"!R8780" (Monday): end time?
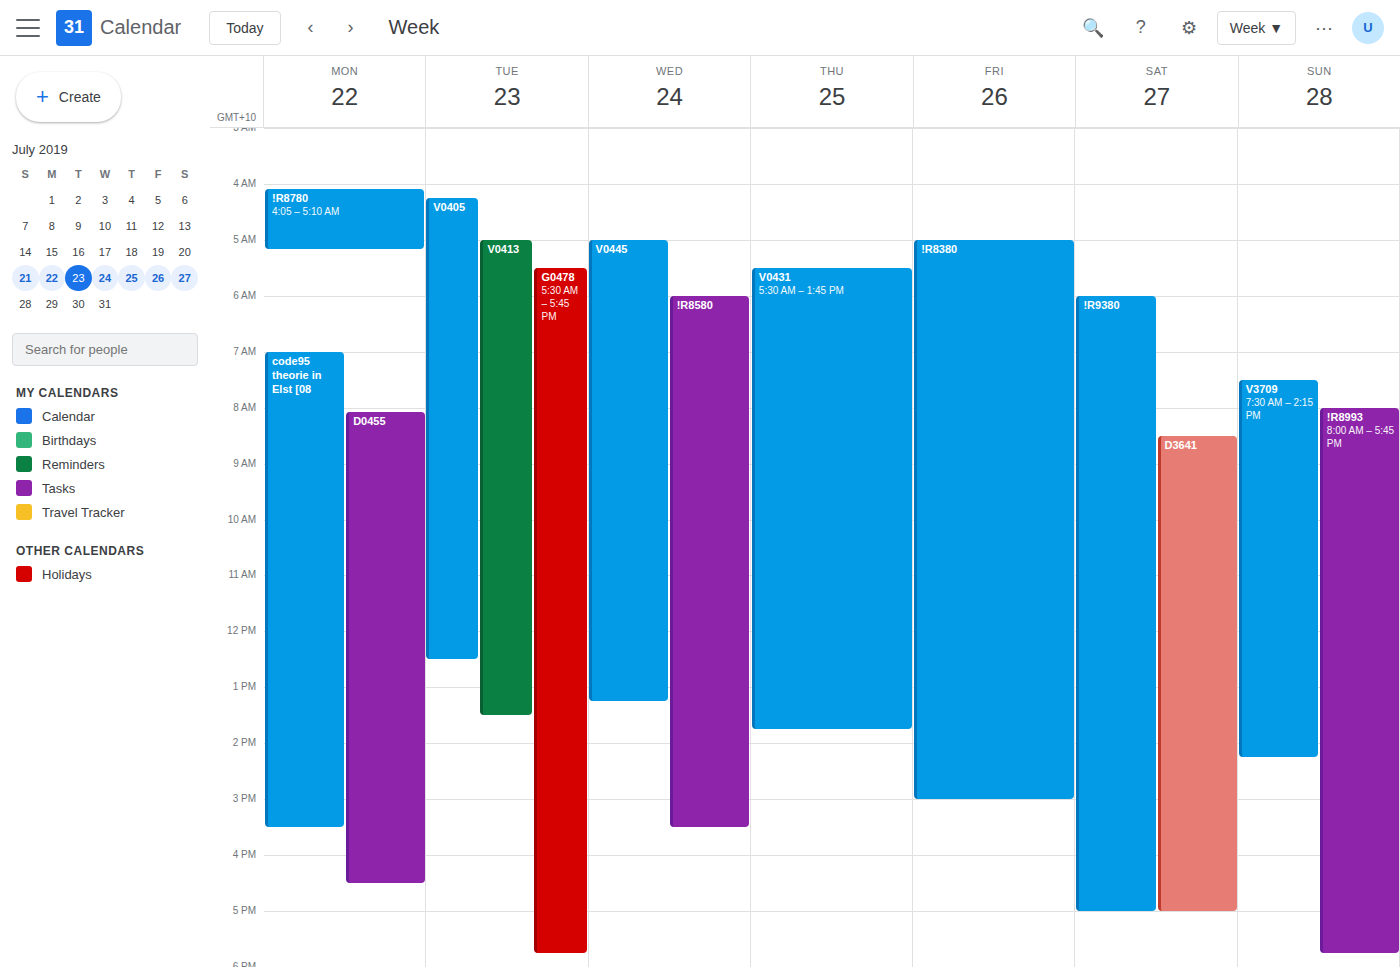
5:10 AM